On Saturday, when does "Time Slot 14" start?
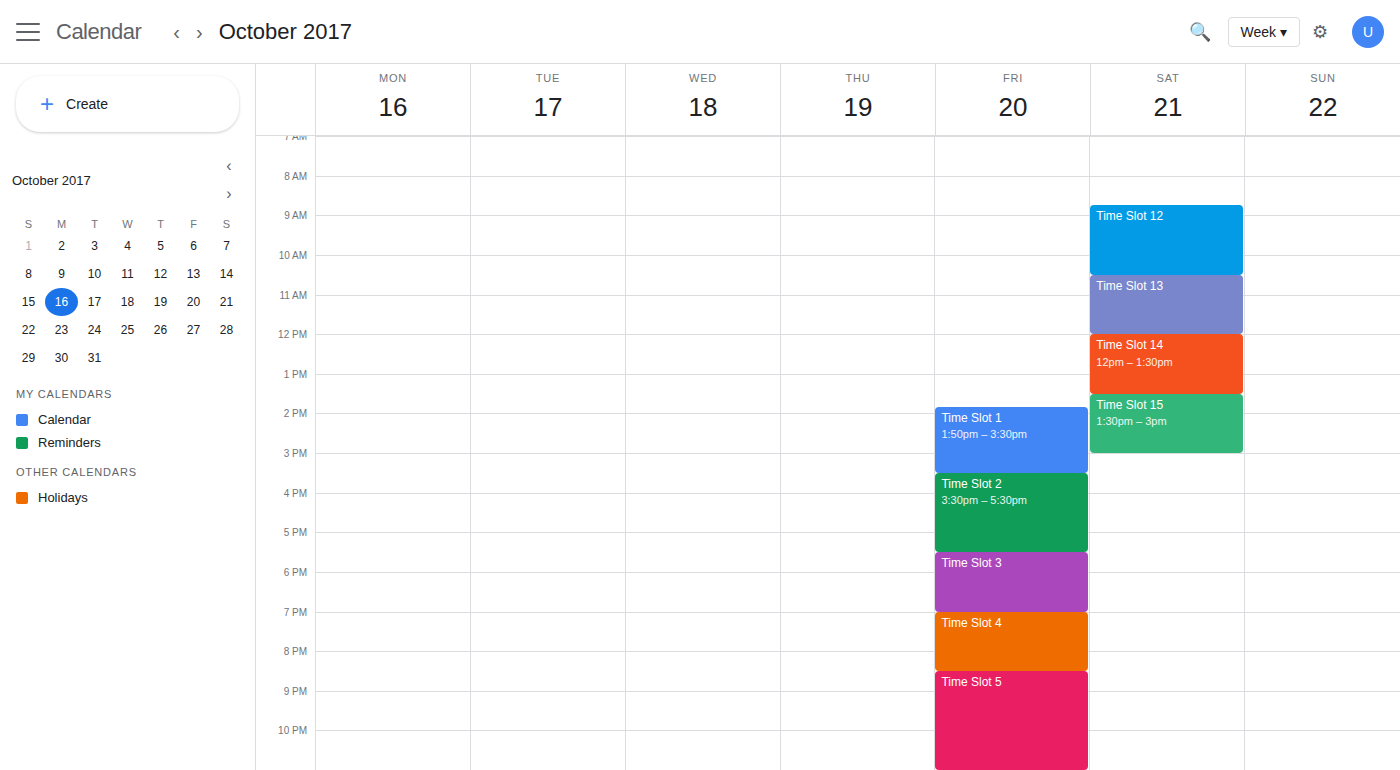
12:00